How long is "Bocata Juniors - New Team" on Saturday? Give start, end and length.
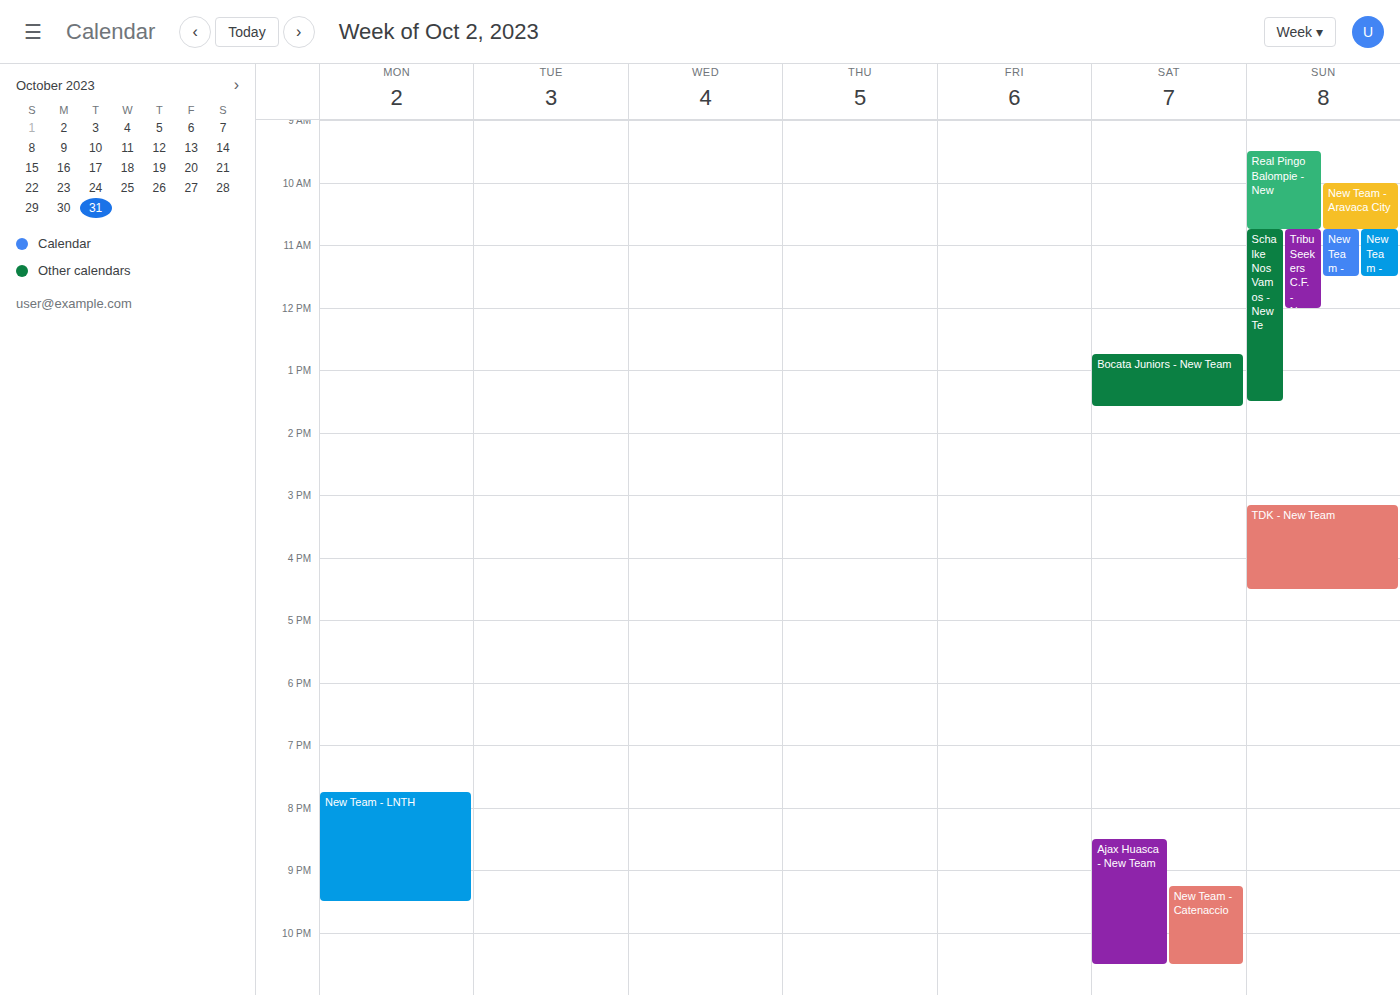
12:45 PM to 1:35 PM, 50 minutes